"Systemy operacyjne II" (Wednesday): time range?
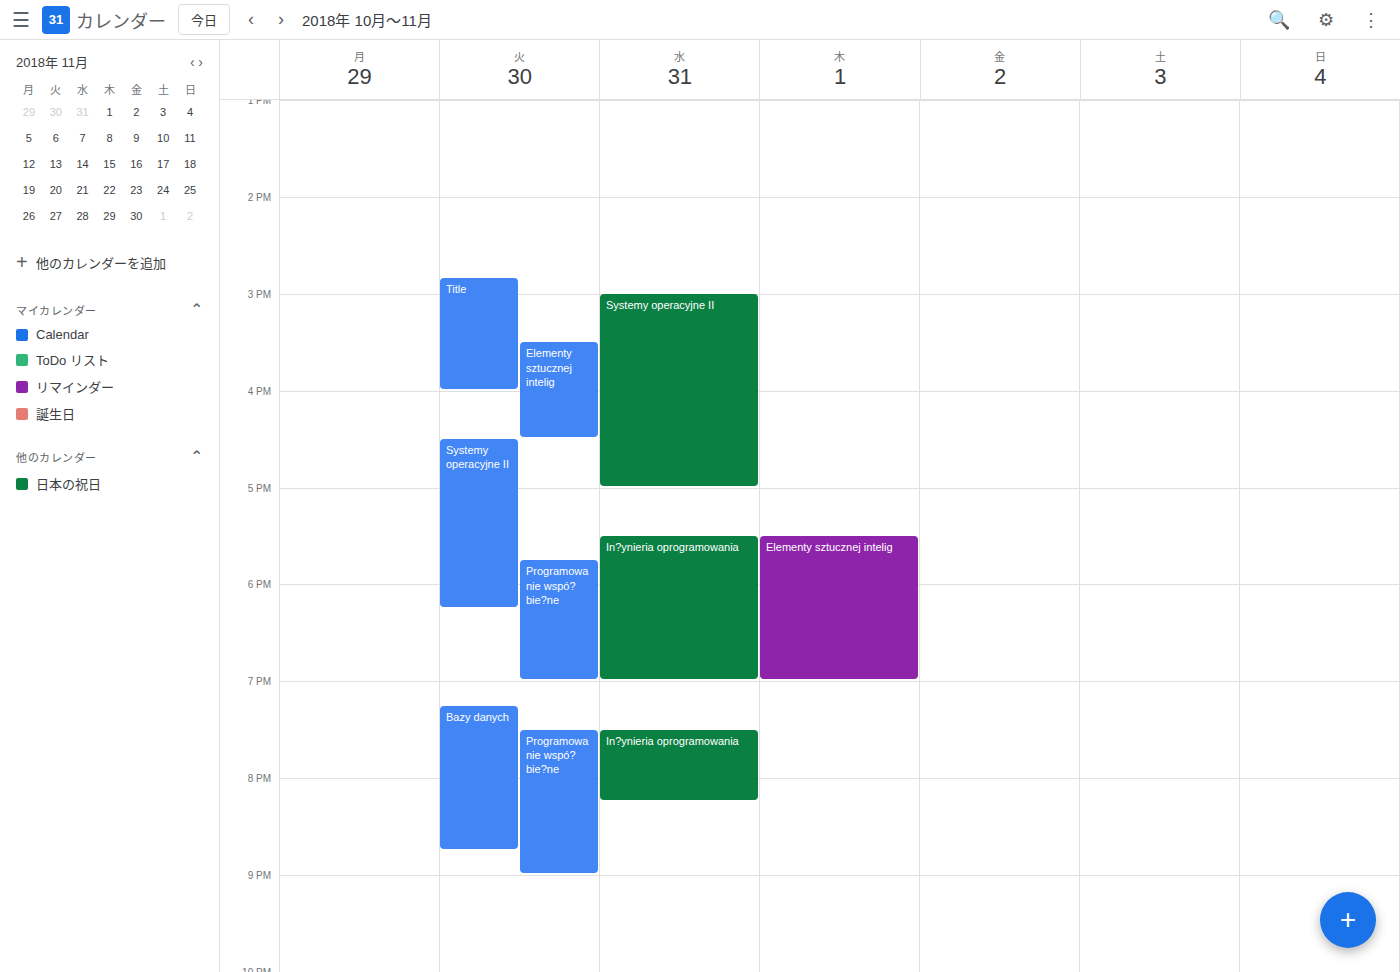
3:00 PM to 5:00 PM